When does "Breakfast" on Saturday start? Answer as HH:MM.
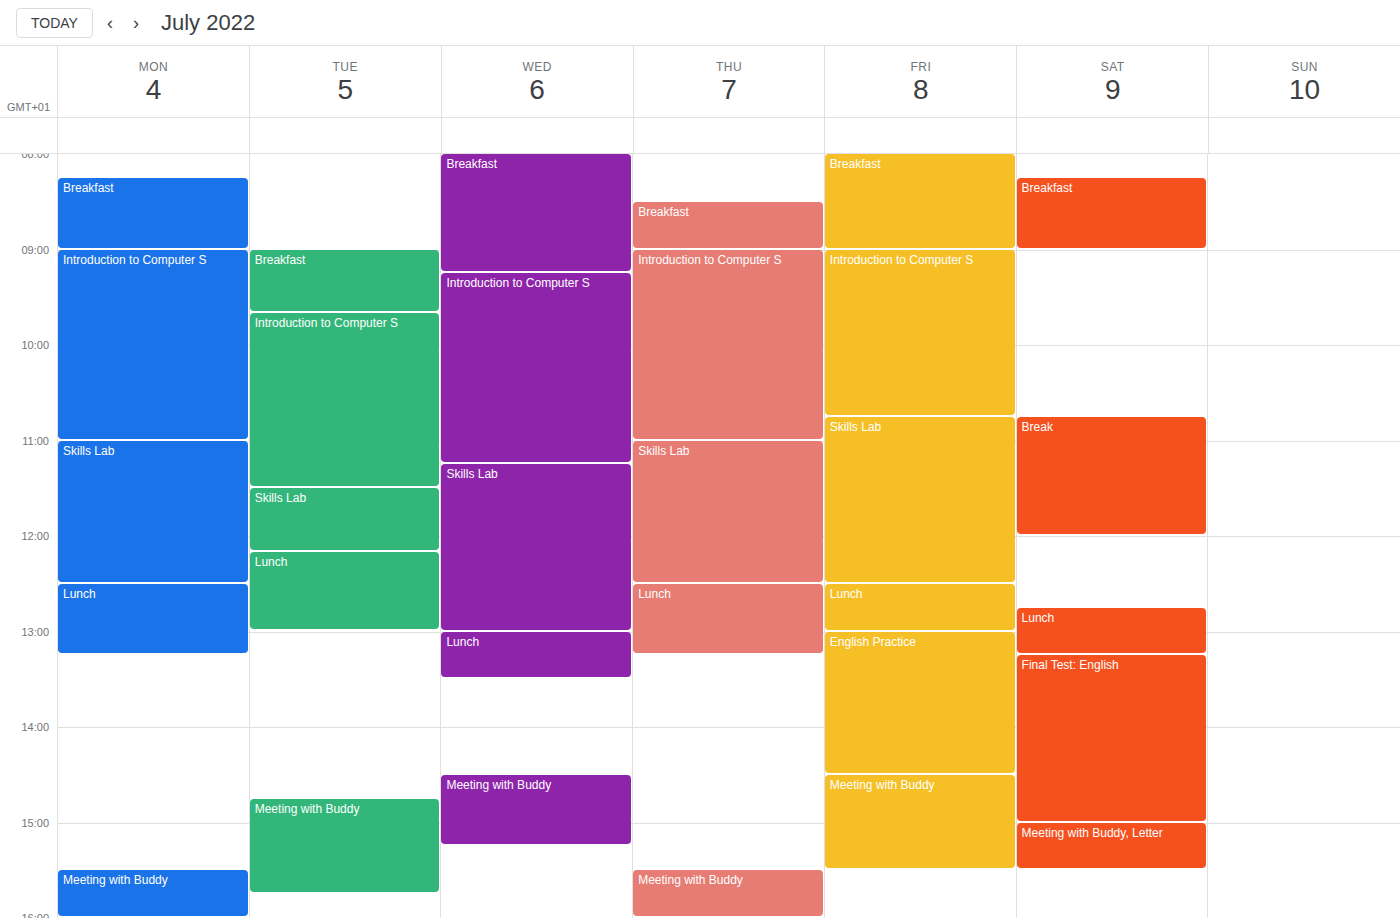
08:15